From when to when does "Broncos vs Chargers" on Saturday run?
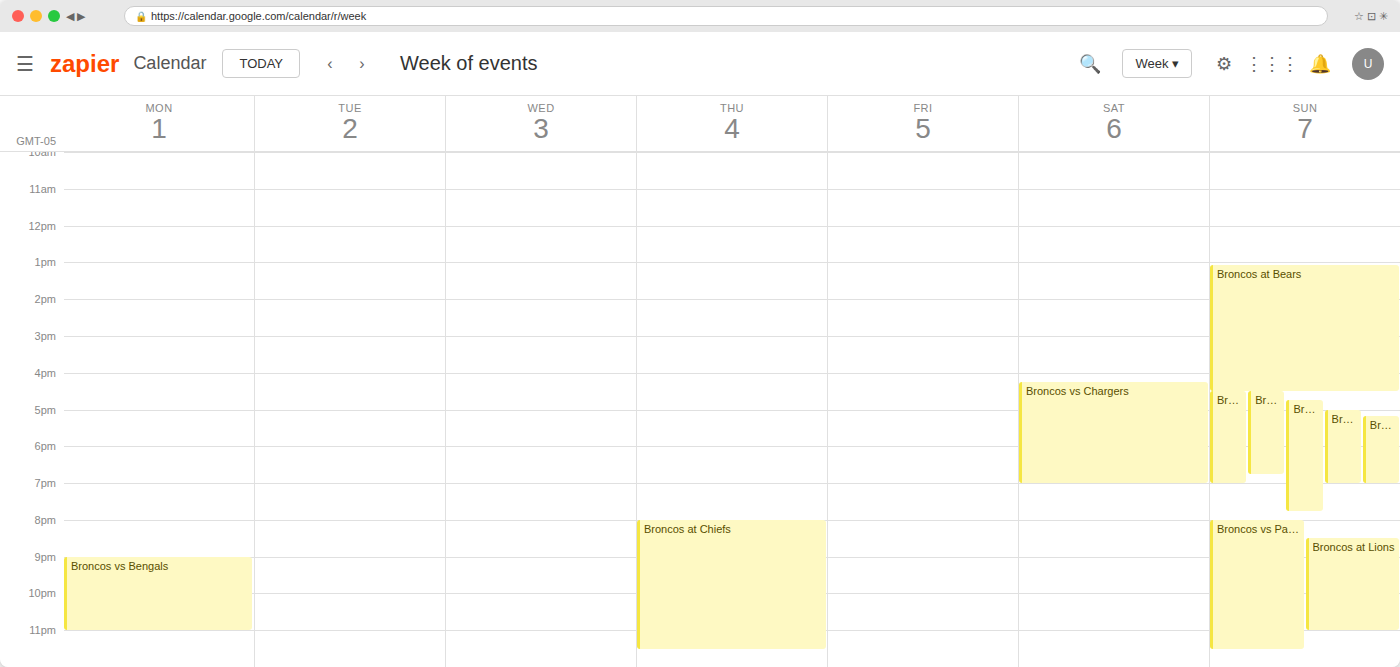
4:15 PM to 7:00 PM